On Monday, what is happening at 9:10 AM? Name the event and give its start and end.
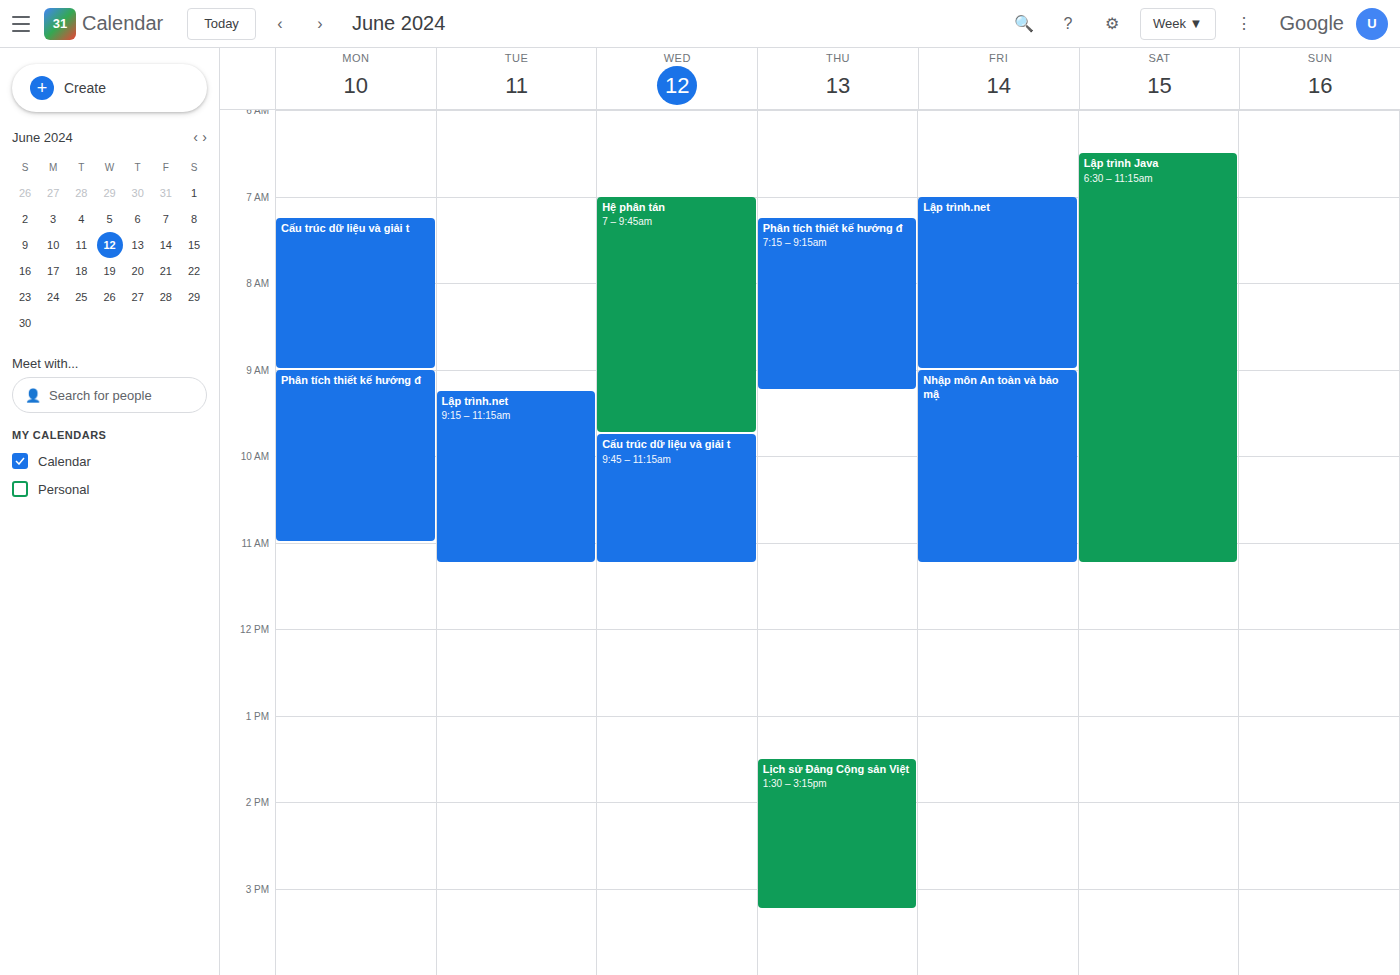
"Phân tích thiết kế hướng đ", 9:00 AM to 11:00 AM